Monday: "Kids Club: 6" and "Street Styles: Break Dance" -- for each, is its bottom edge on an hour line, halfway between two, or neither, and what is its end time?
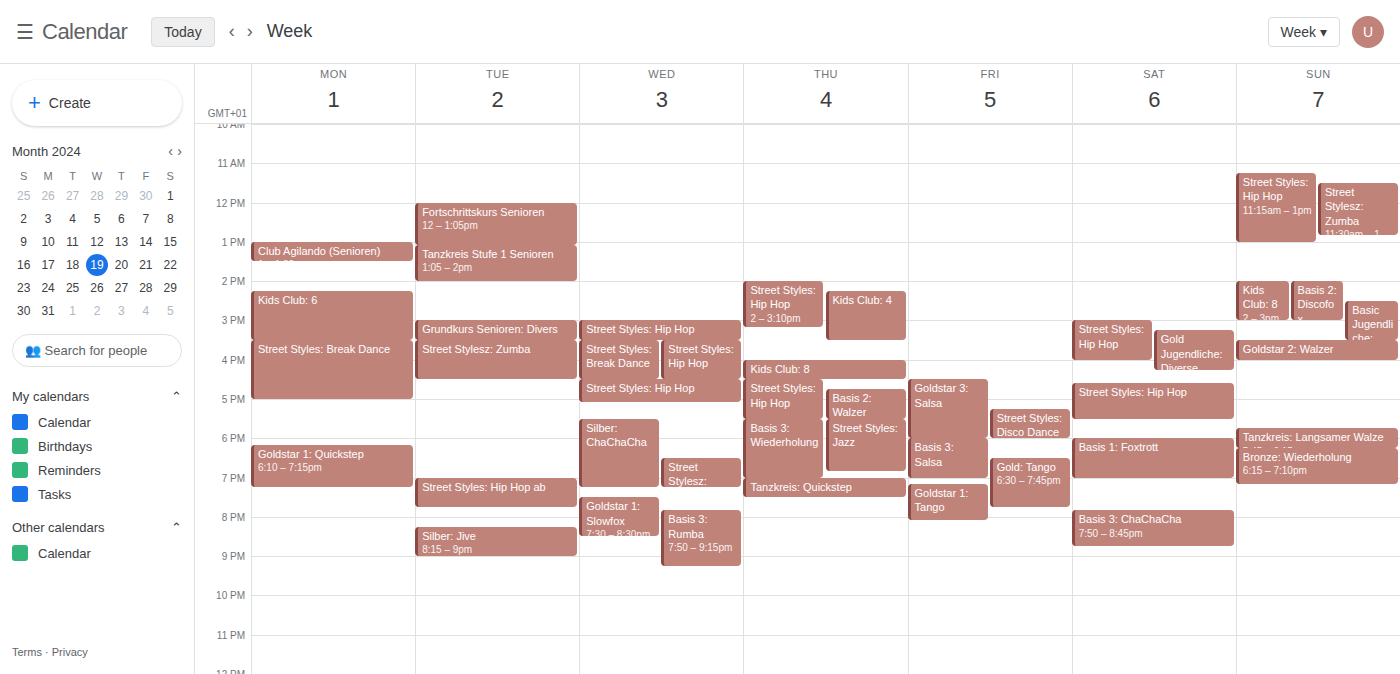
"Kids Club: 6": 3:30 PM, halfway between the 3 PM and 4 PM lines. "Street Styles: Break Dance": 5:00 PM, exactly on the 5 PM line.